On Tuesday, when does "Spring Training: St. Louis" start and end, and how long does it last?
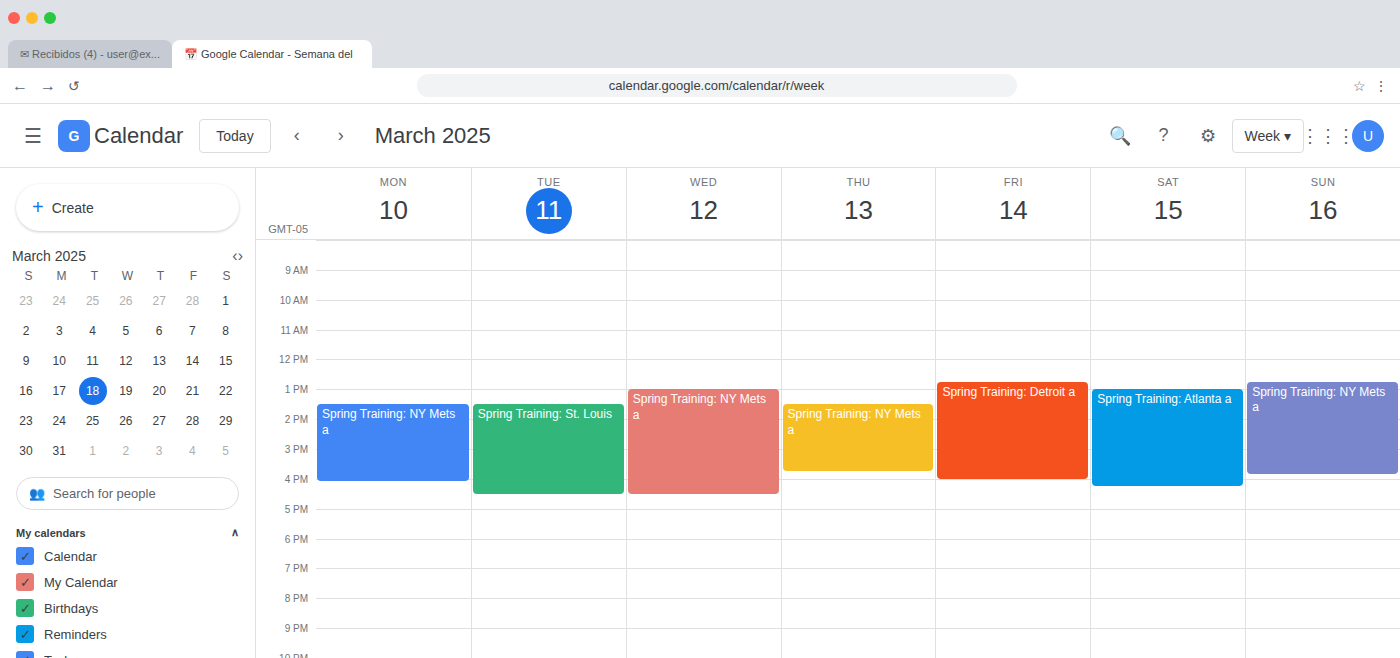
13:30 to 16:30, 3 hours